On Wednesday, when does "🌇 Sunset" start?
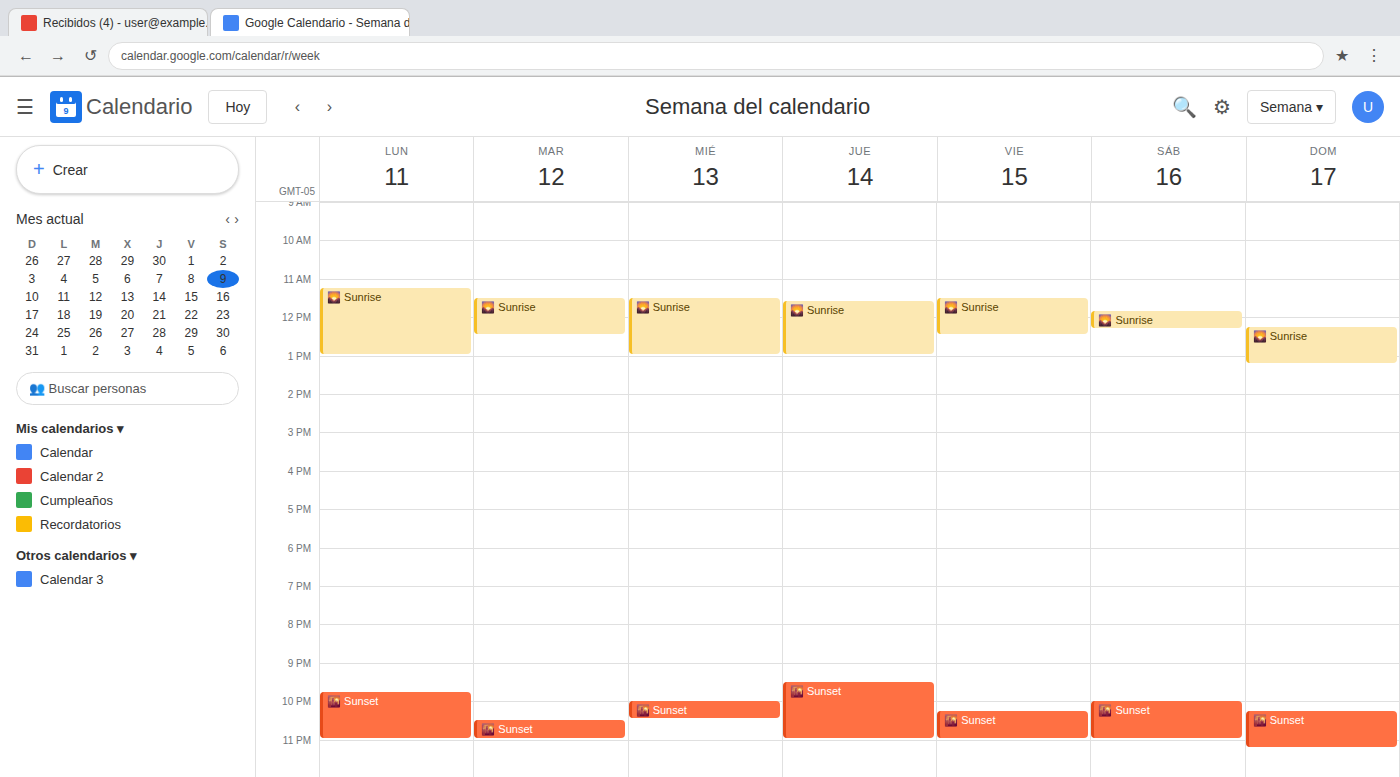
10:00 PM